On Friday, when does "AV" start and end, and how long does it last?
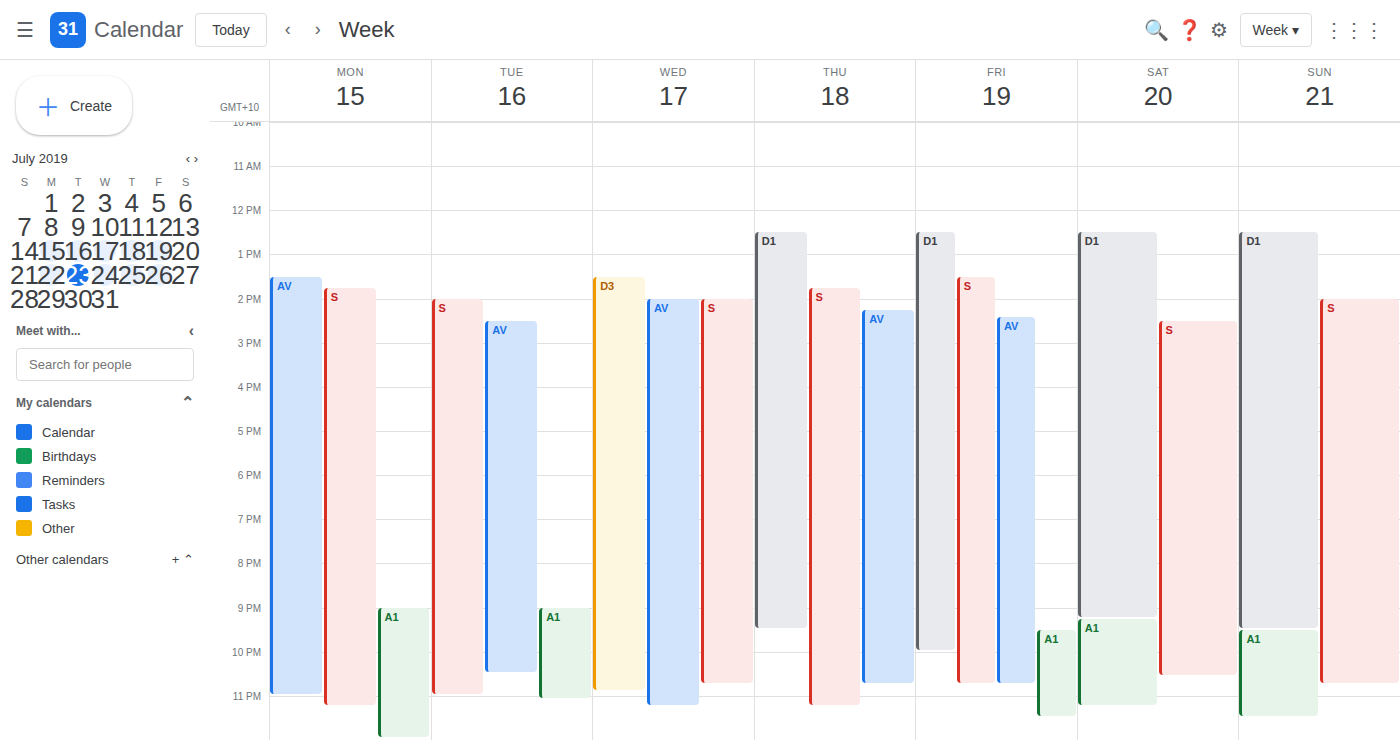
2:25 PM to 10:45 PM, 8 hours 20 minutes